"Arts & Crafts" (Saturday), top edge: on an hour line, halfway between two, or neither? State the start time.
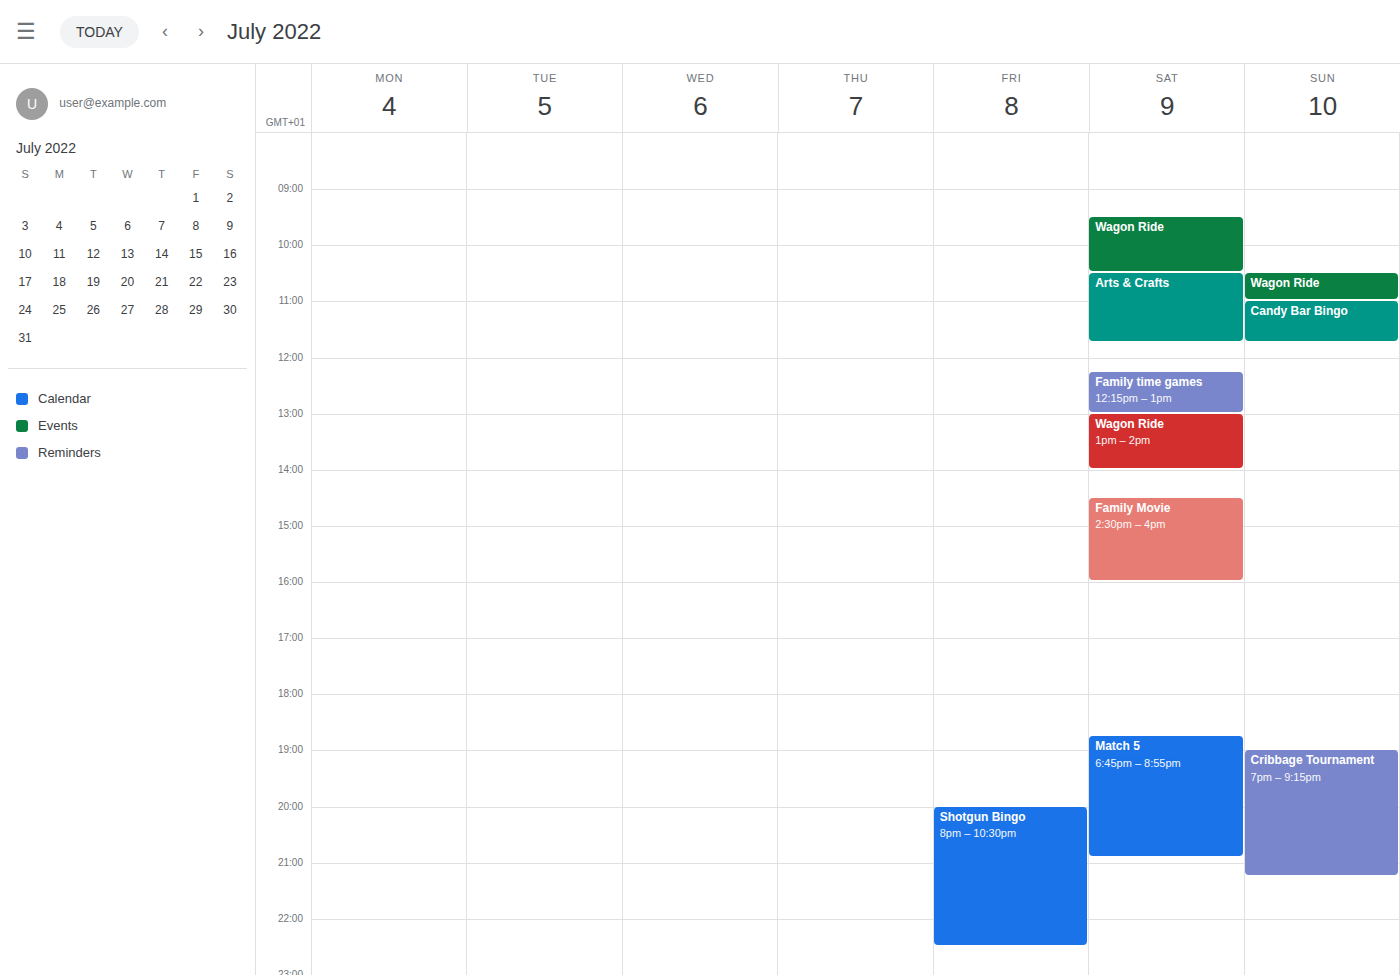
10:30 AM -- halfway between the 10 AM and 11 AM lines.